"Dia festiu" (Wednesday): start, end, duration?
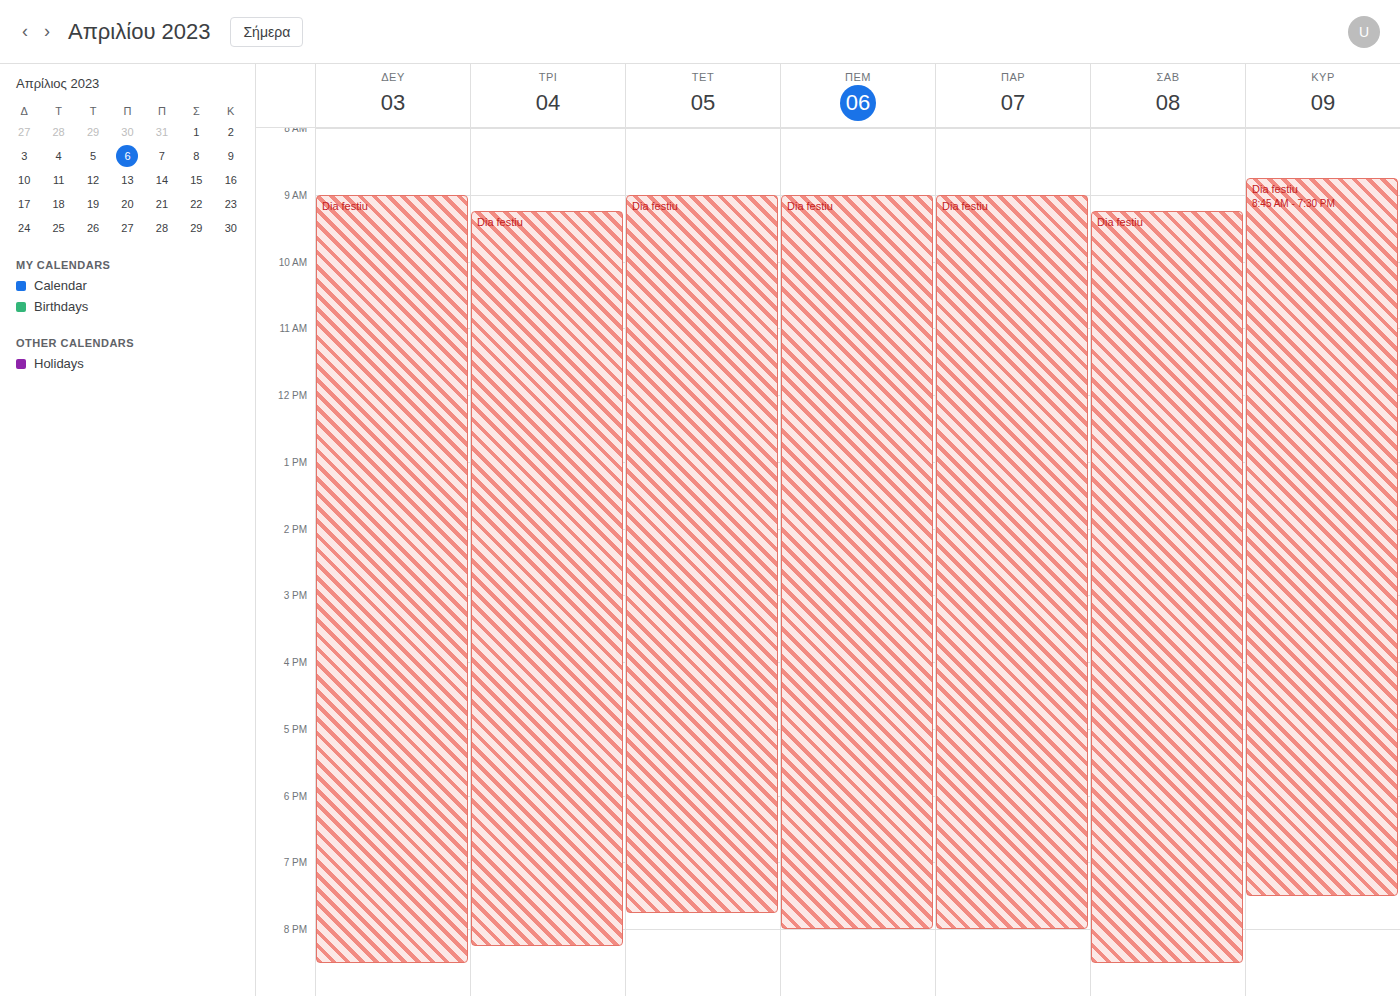
9:00 AM to 7:45 PM, 10 hours 45 minutes